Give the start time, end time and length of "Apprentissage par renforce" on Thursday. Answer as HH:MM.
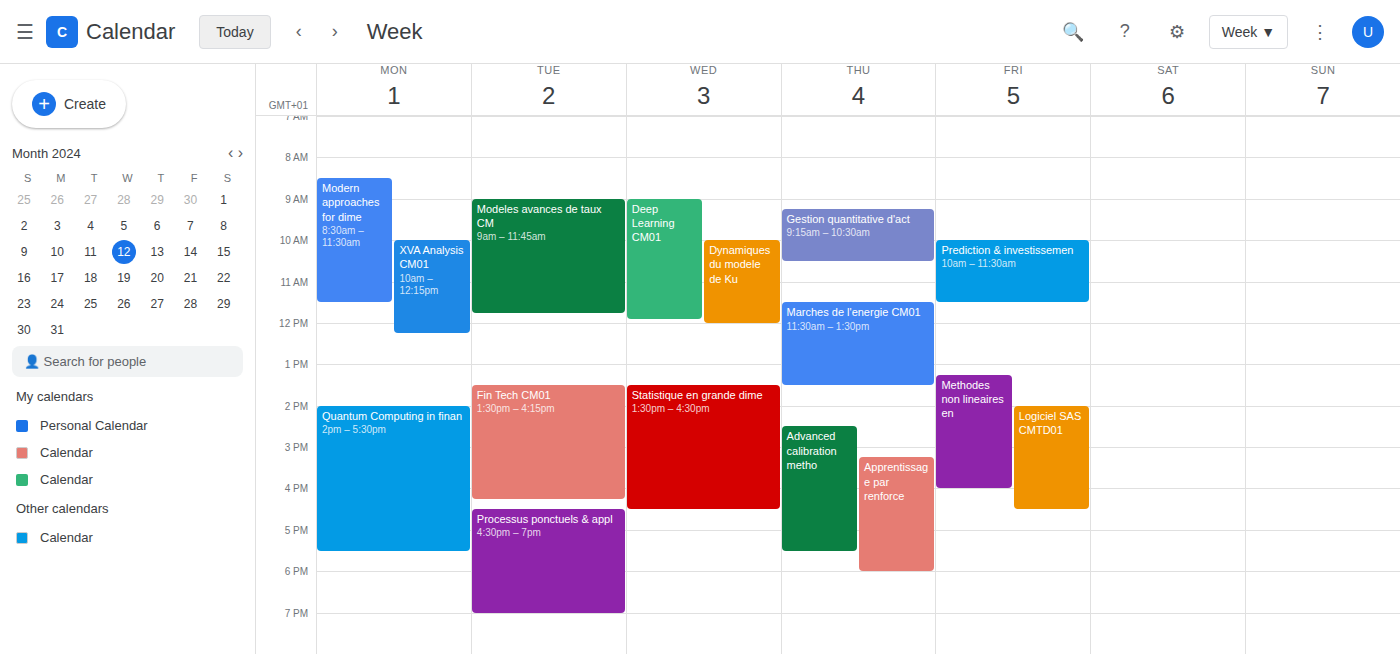
15:15 to 18:00, 2 hours 45 minutes